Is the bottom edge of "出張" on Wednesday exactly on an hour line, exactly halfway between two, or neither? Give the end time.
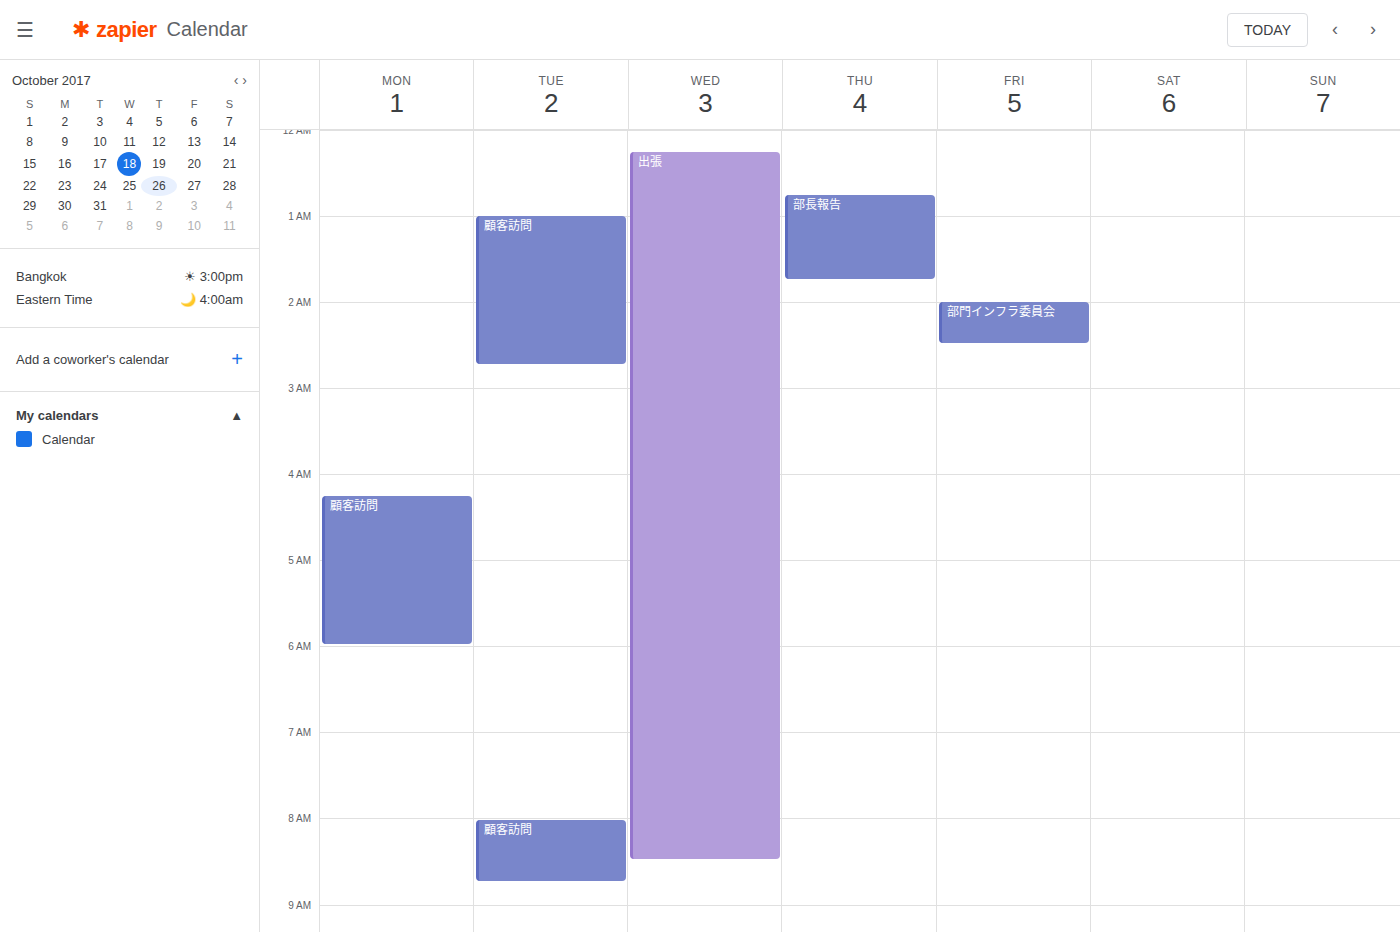
8:30 AM -- halfway between the 8 AM and 9 AM lines.